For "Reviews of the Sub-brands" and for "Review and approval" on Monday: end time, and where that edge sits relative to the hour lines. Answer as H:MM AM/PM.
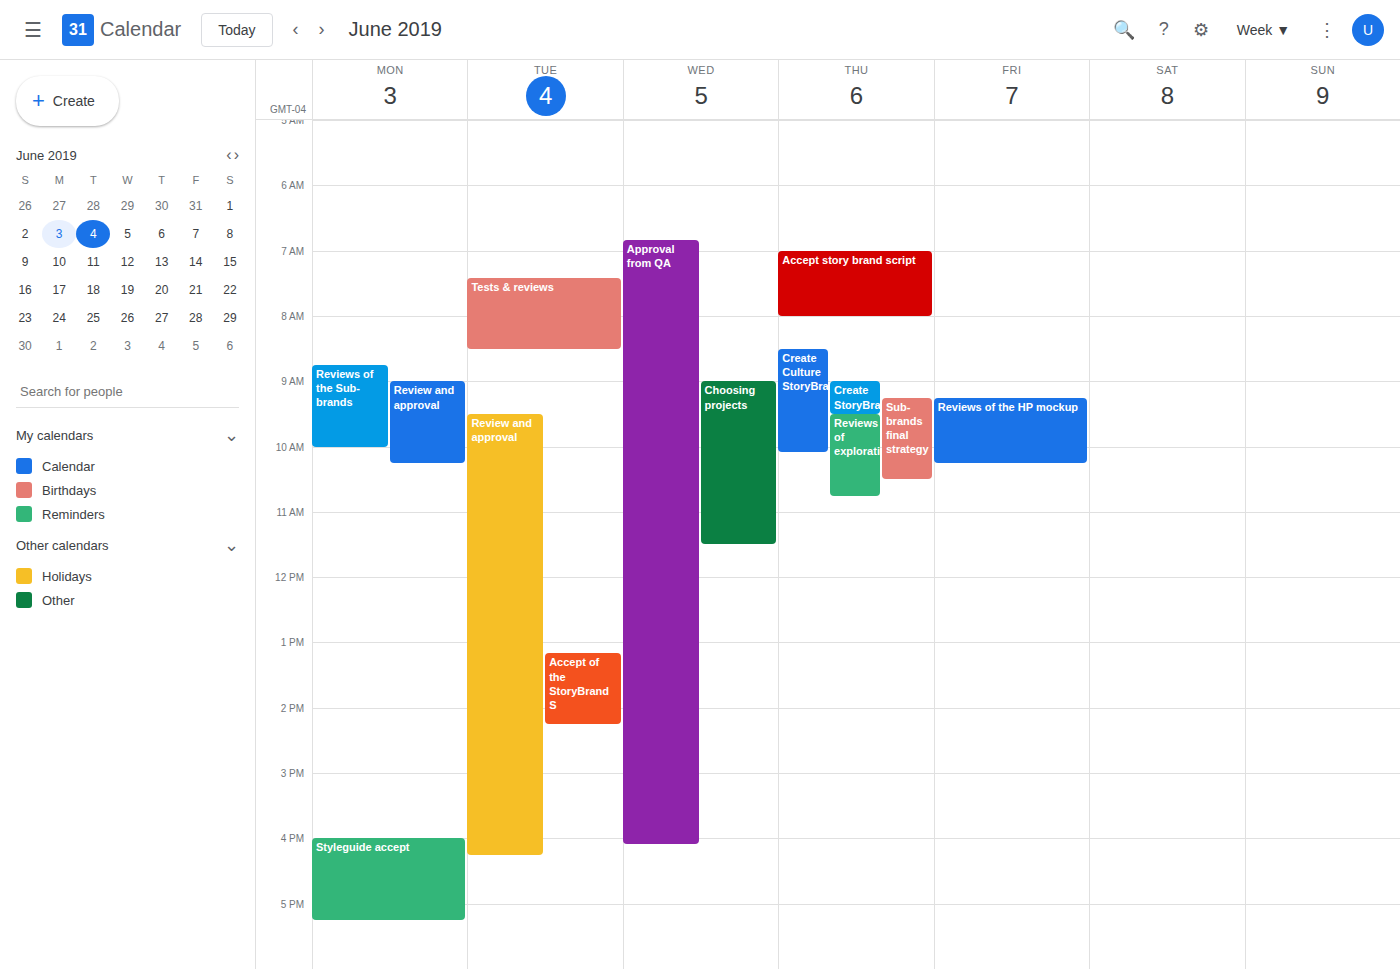
"Reviews of the Sub-brands": 10:00 AM, exactly on the 10 AM line. "Review and approval": 10:15 AM, neither: a quarter of the way from the 10 AM line to the 11 AM line.